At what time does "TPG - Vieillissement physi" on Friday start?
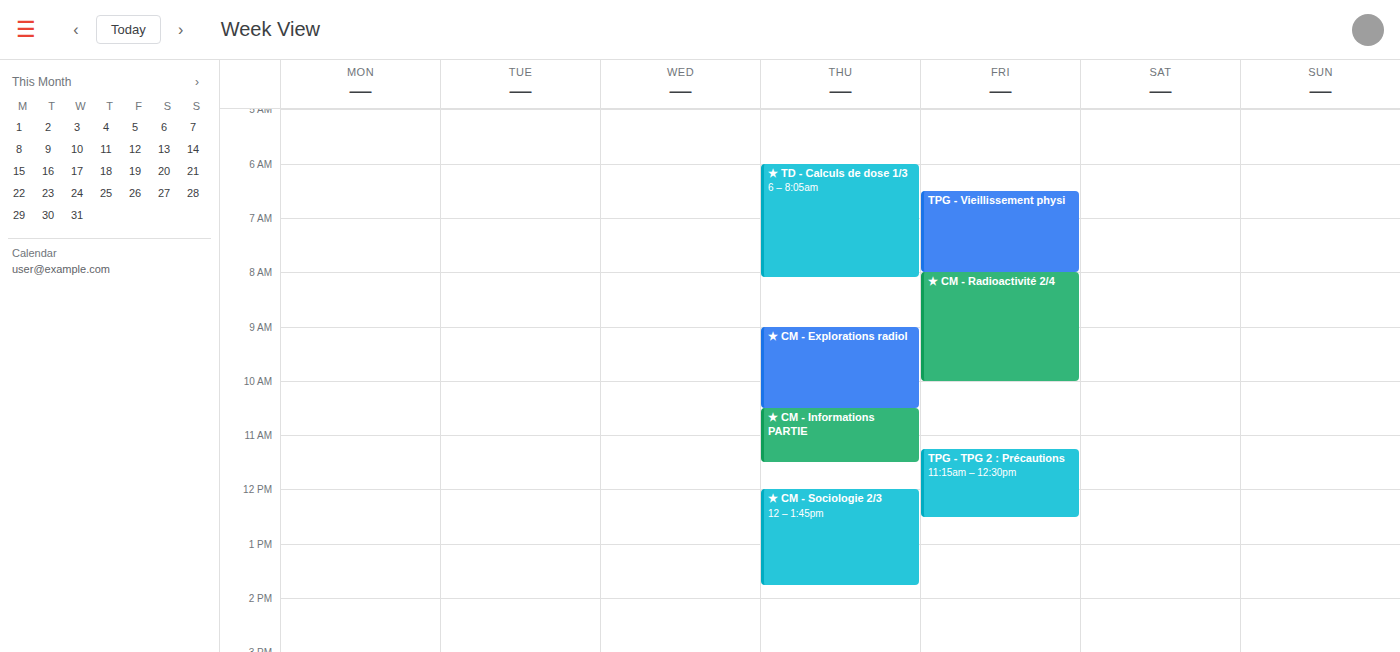
6:30 AM